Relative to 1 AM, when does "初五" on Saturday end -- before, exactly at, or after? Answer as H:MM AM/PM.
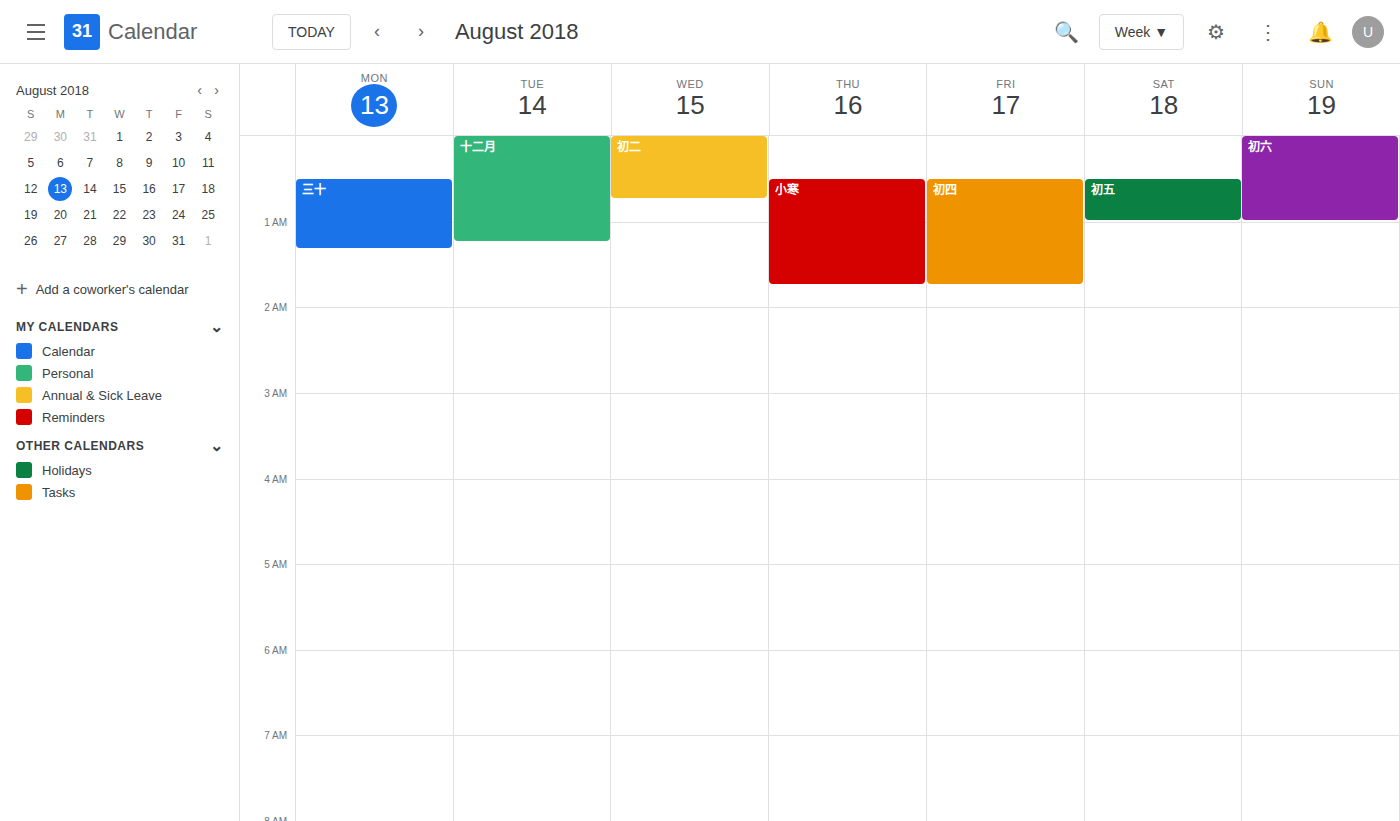
1:00 AM -- exactly at 1 AM, on the 1 AM line.